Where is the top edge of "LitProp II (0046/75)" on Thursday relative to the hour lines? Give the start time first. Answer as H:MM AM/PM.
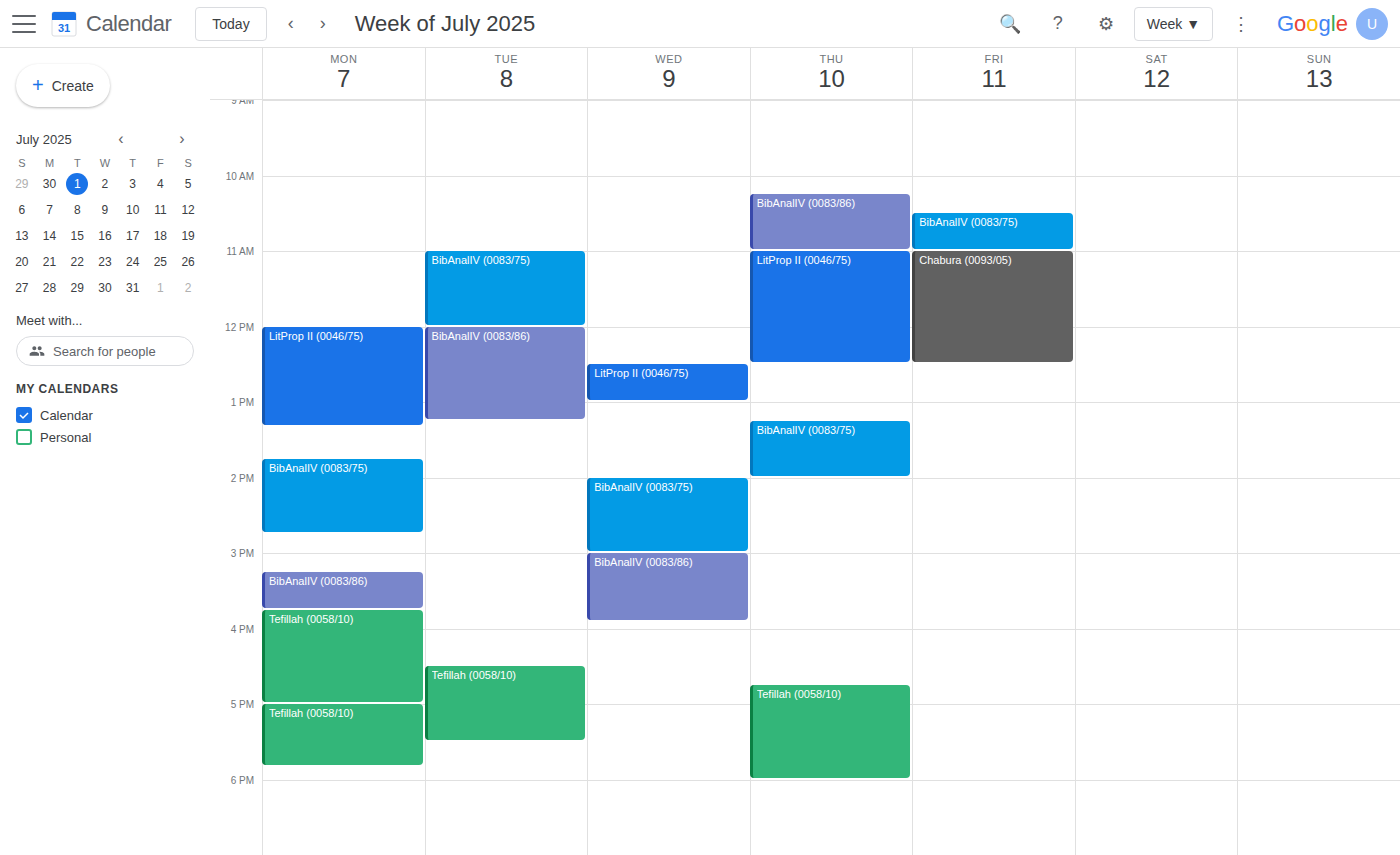
11:00 AM -- exactly on the 11 AM line.